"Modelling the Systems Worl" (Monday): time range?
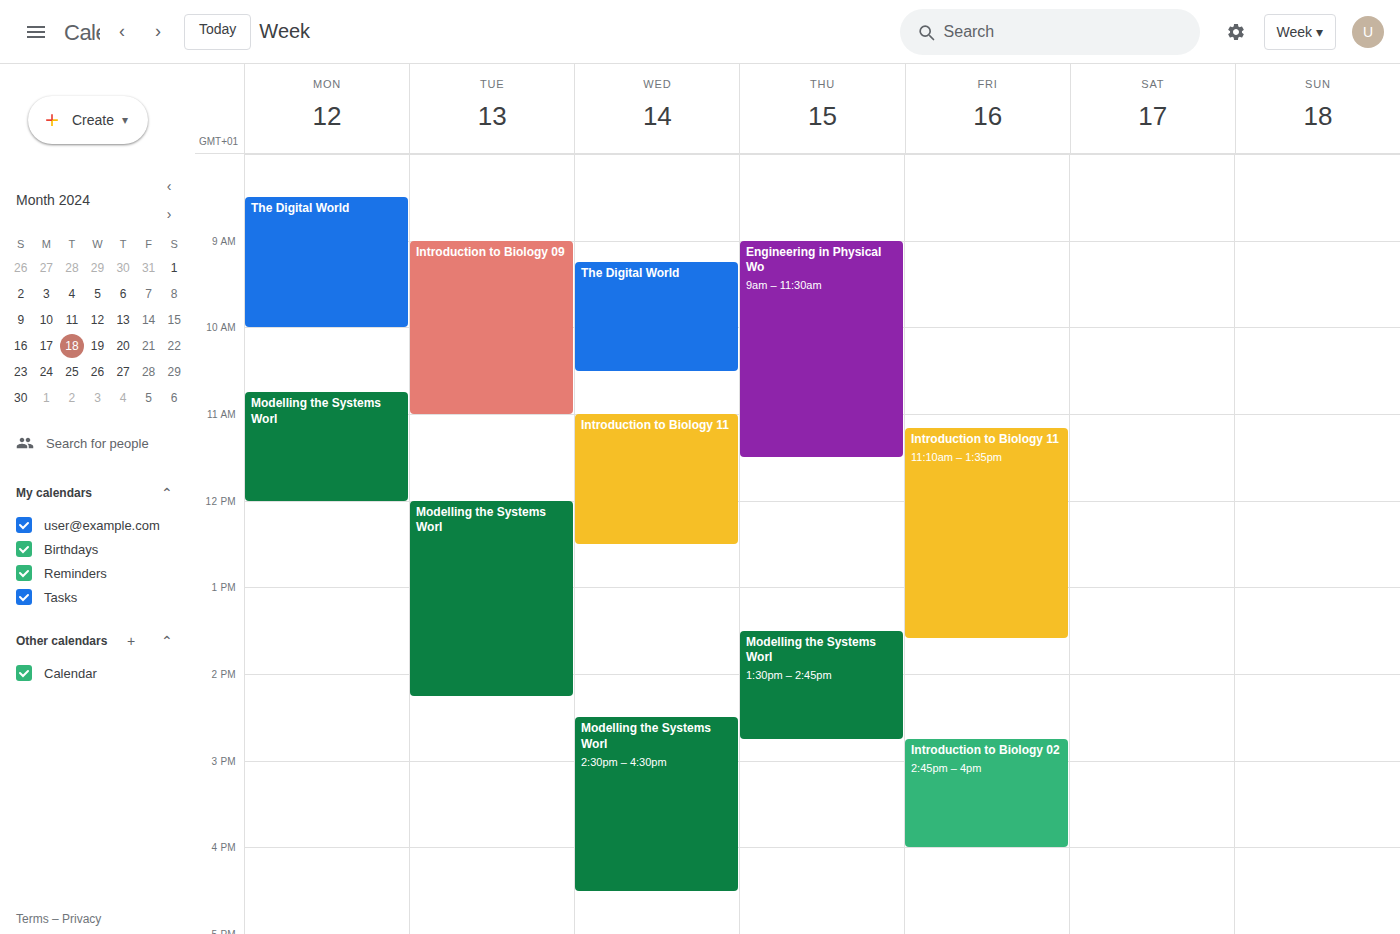
10:45 to 12:00